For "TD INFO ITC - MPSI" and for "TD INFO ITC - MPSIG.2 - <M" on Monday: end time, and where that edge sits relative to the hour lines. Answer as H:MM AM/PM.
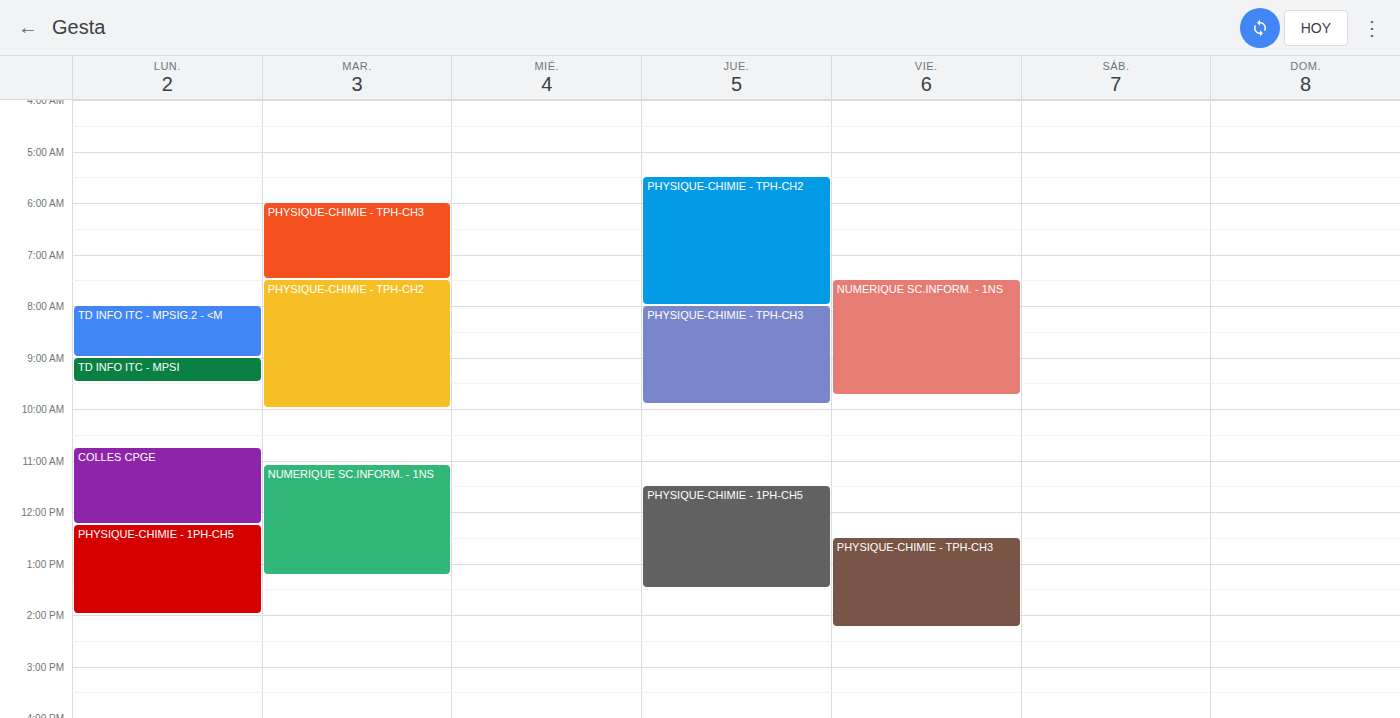
"TD INFO ITC - MPSI": 9:30 AM, halfway between the 9 AM and 10 AM lines. "TD INFO ITC - MPSIG.2 - <M": 9:00 AM, exactly on the 9 AM line.